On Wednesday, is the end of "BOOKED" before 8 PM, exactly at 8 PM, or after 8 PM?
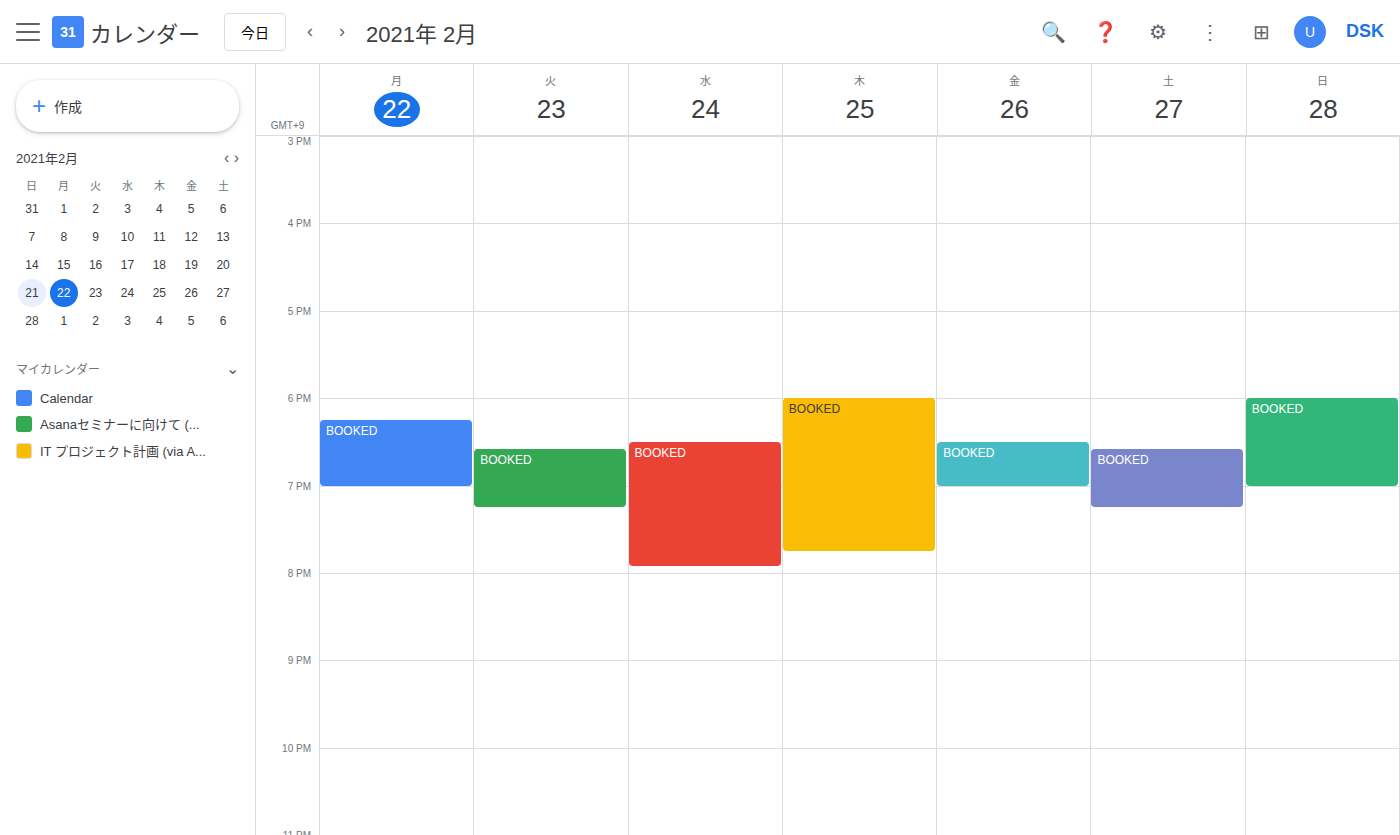
7:55 PM -- before 8 PM, 5 minutes above the 8 PM line.